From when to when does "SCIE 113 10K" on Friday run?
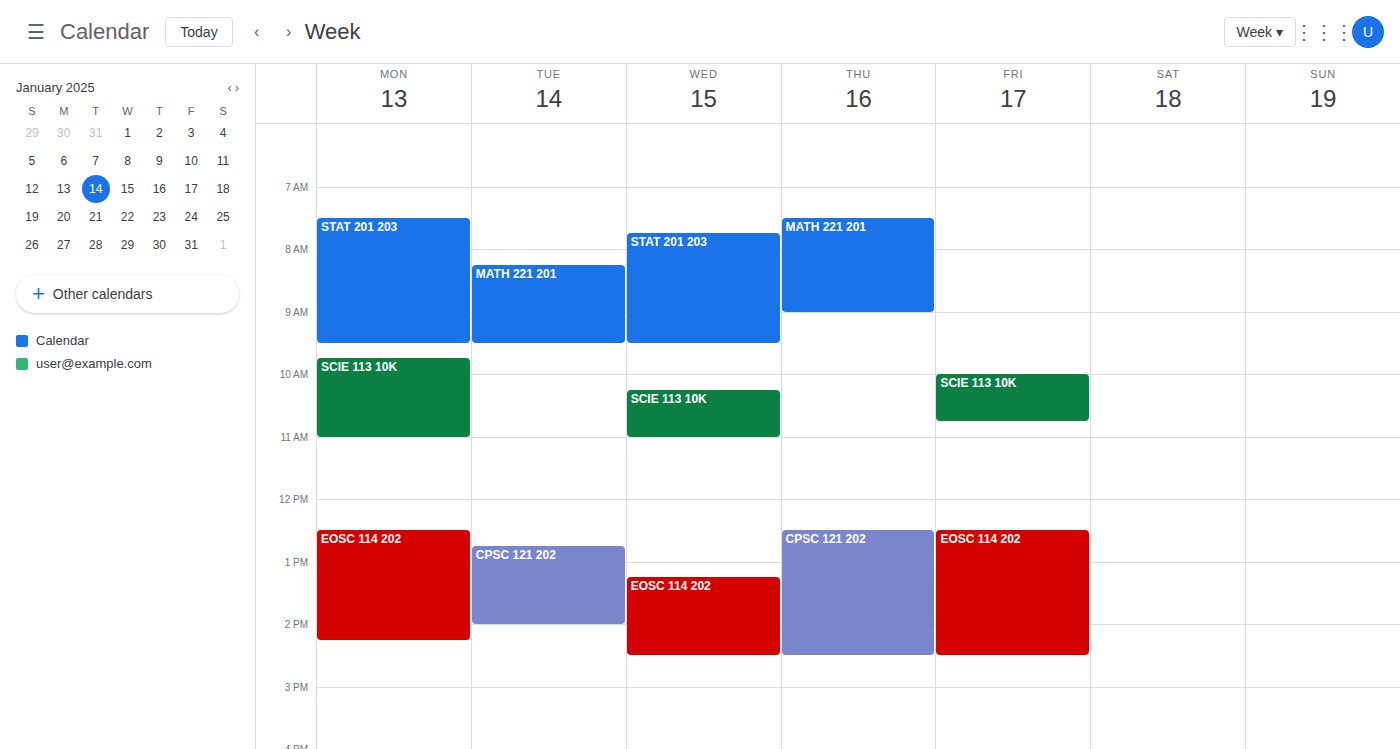
10:00 AM to 10:45 AM